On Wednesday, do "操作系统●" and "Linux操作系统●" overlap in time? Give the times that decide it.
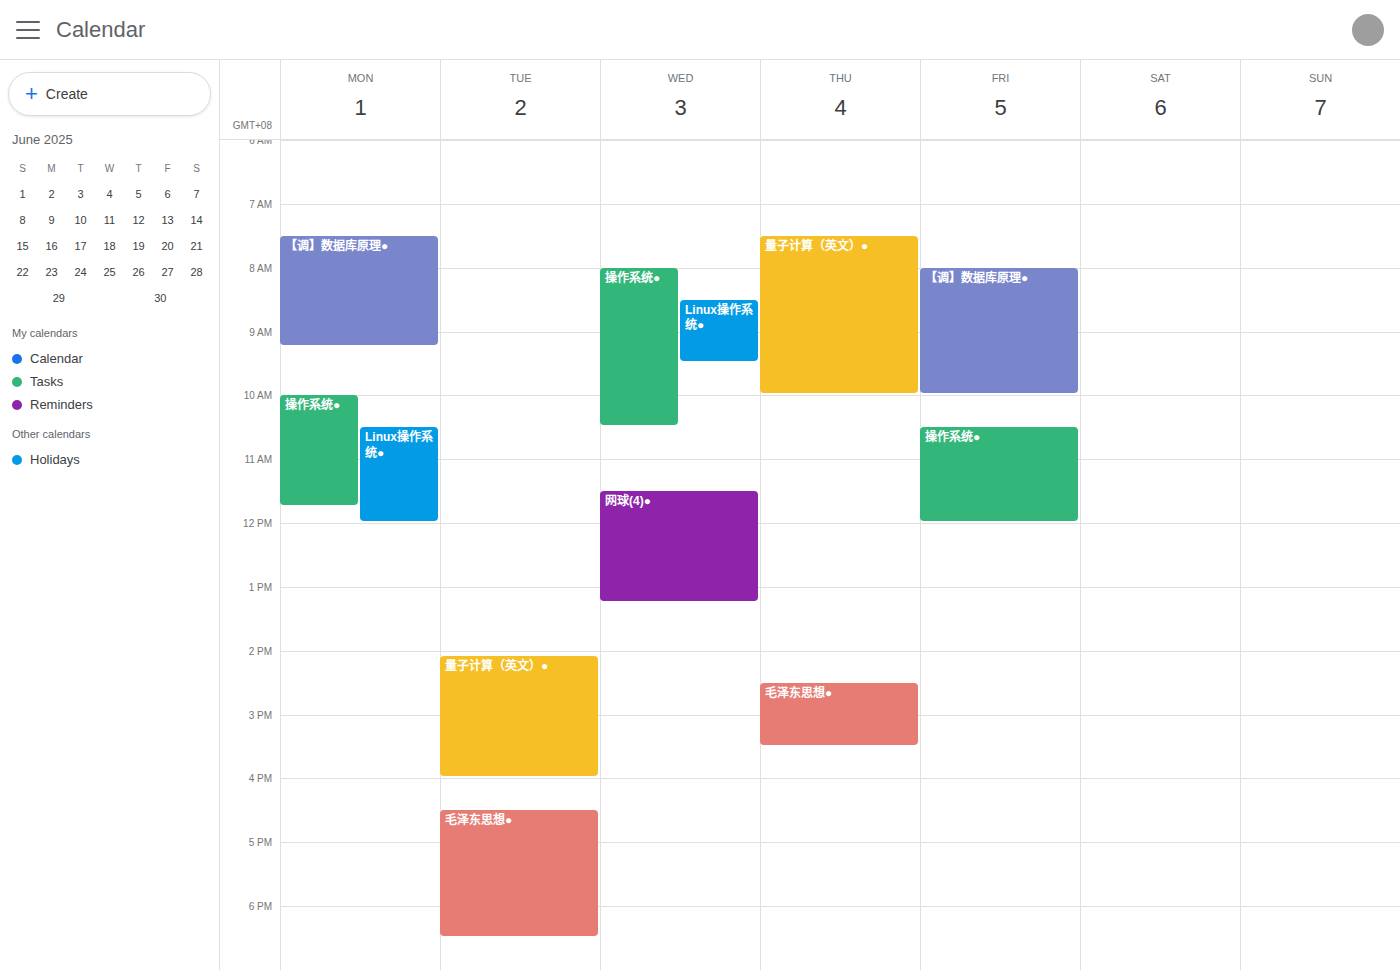
"Linux操作系统●" runs 8:30 AM to 9:30 AM, inside "操作系统●" -- they overlap.